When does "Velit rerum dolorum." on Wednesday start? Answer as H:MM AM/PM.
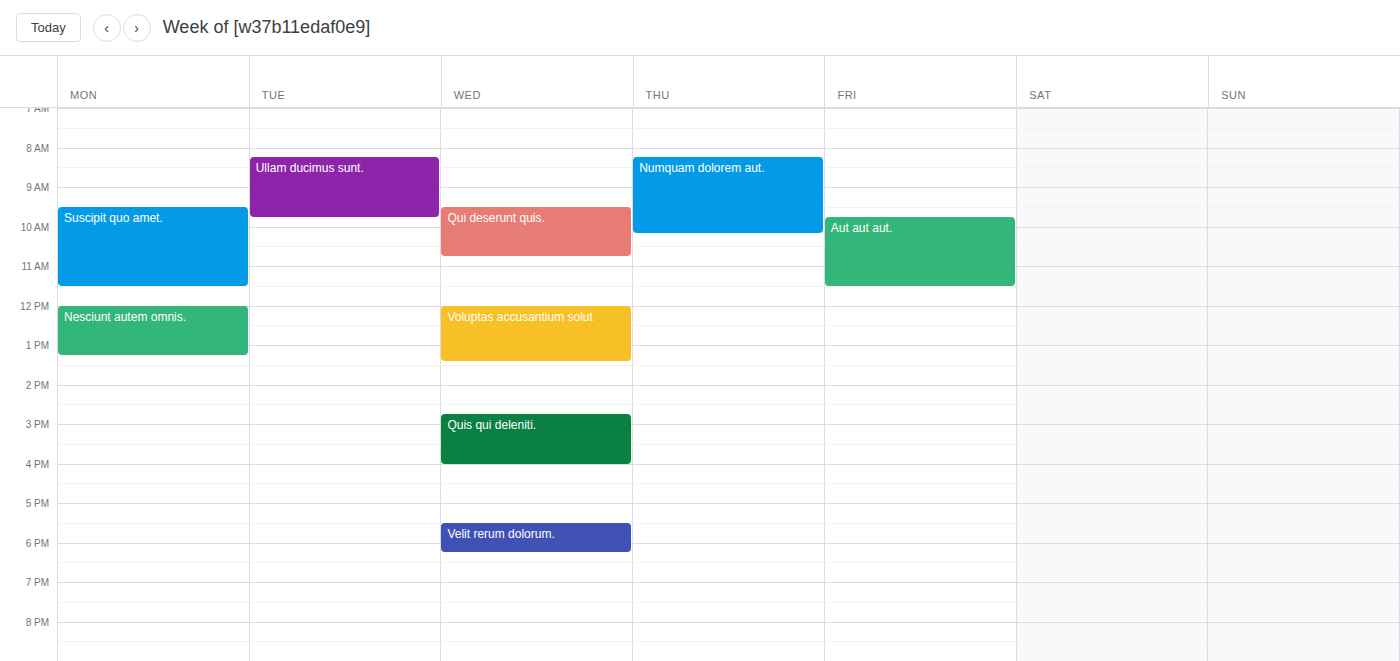
5:30 PM